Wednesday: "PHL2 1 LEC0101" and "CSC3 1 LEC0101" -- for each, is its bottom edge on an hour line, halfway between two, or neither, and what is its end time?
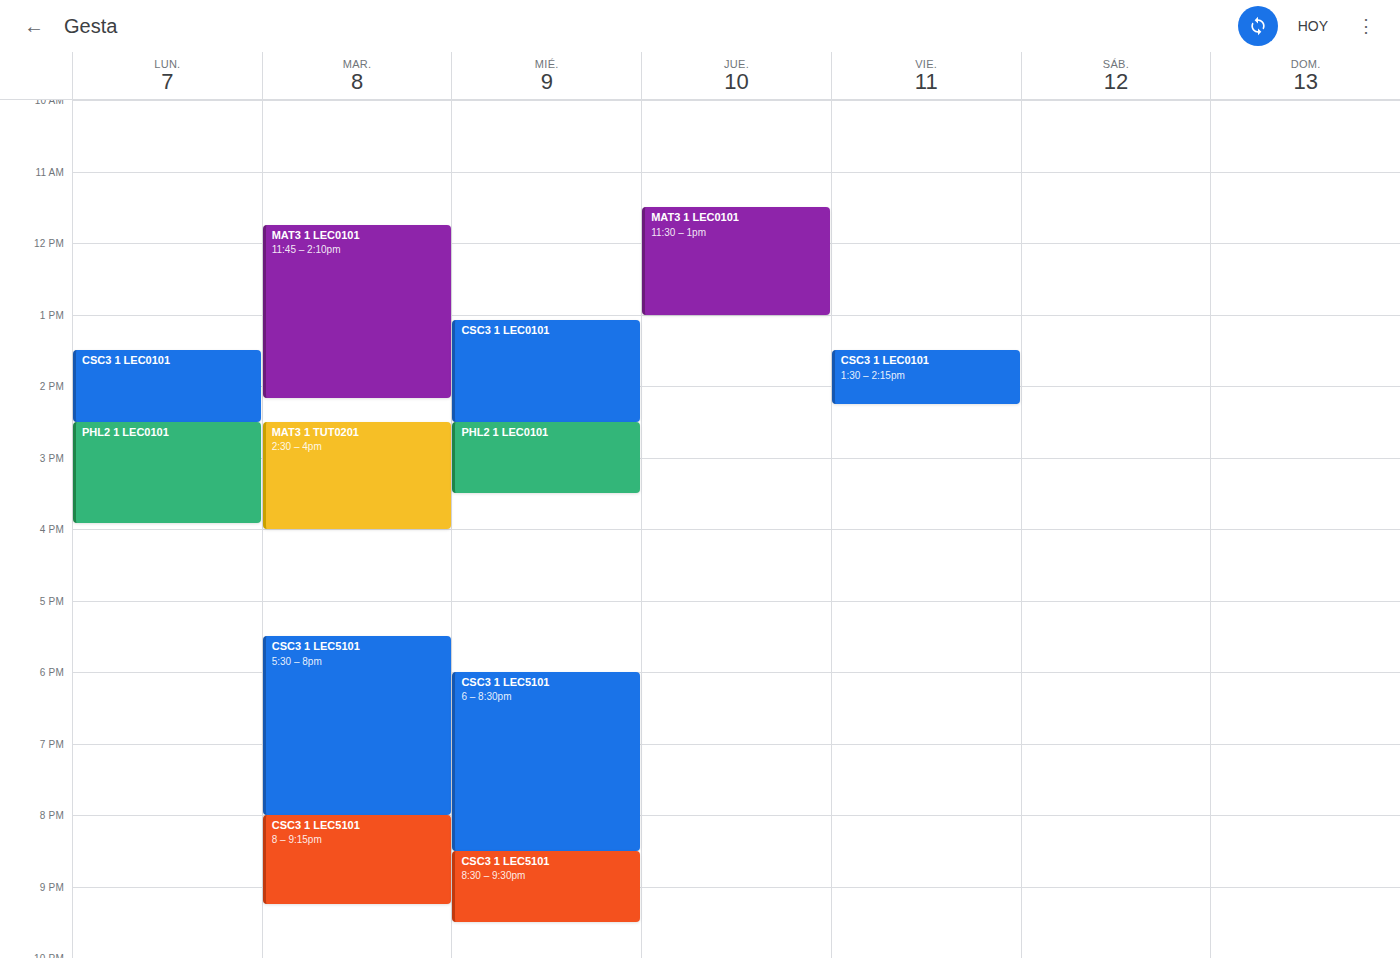
"PHL2 1 LEC0101": 15:30, halfway between the 15:00 and 16:00 lines. "CSC3 1 LEC0101": 14:30, halfway between the 14:00 and 15:00 lines.